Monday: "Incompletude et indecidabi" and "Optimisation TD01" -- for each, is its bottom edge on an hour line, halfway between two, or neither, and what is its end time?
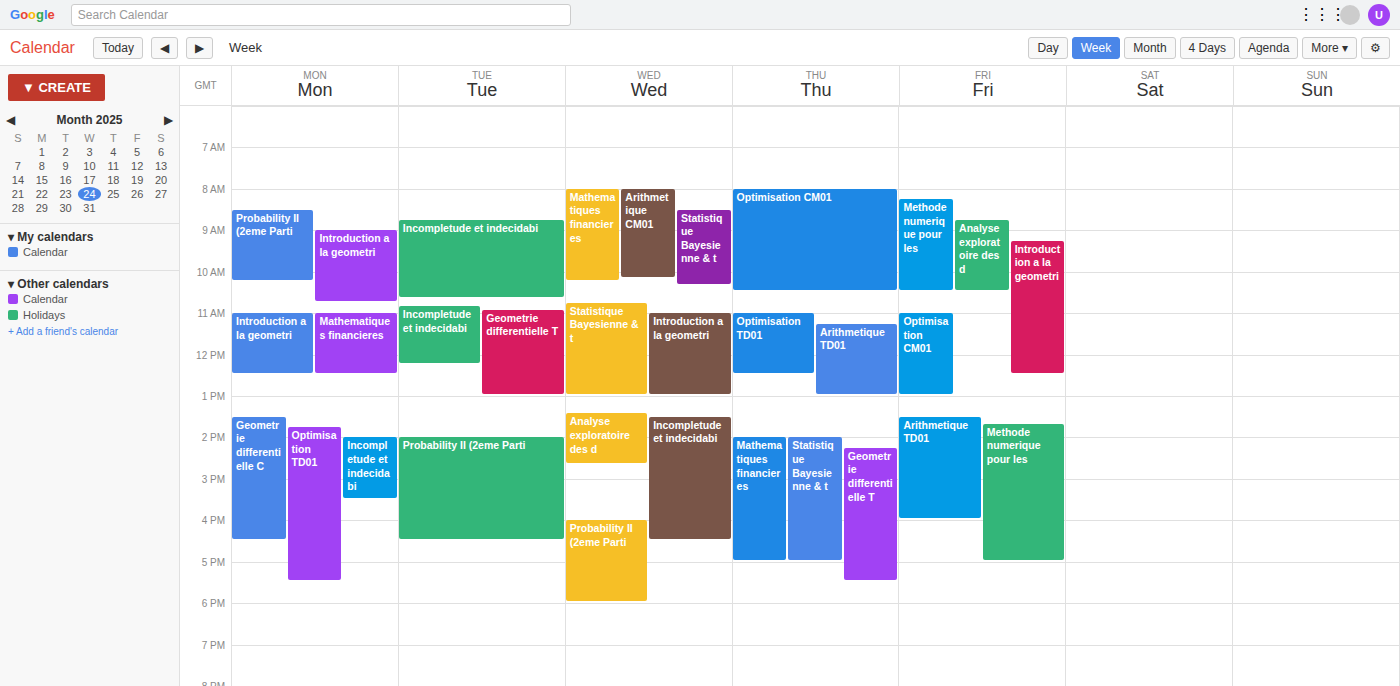
"Incompletude et indecidabi": 3:30 PM, halfway between the 3 PM and 4 PM lines. "Optimisation TD01": 5:30 PM, halfway between the 5 PM and 6 PM lines.